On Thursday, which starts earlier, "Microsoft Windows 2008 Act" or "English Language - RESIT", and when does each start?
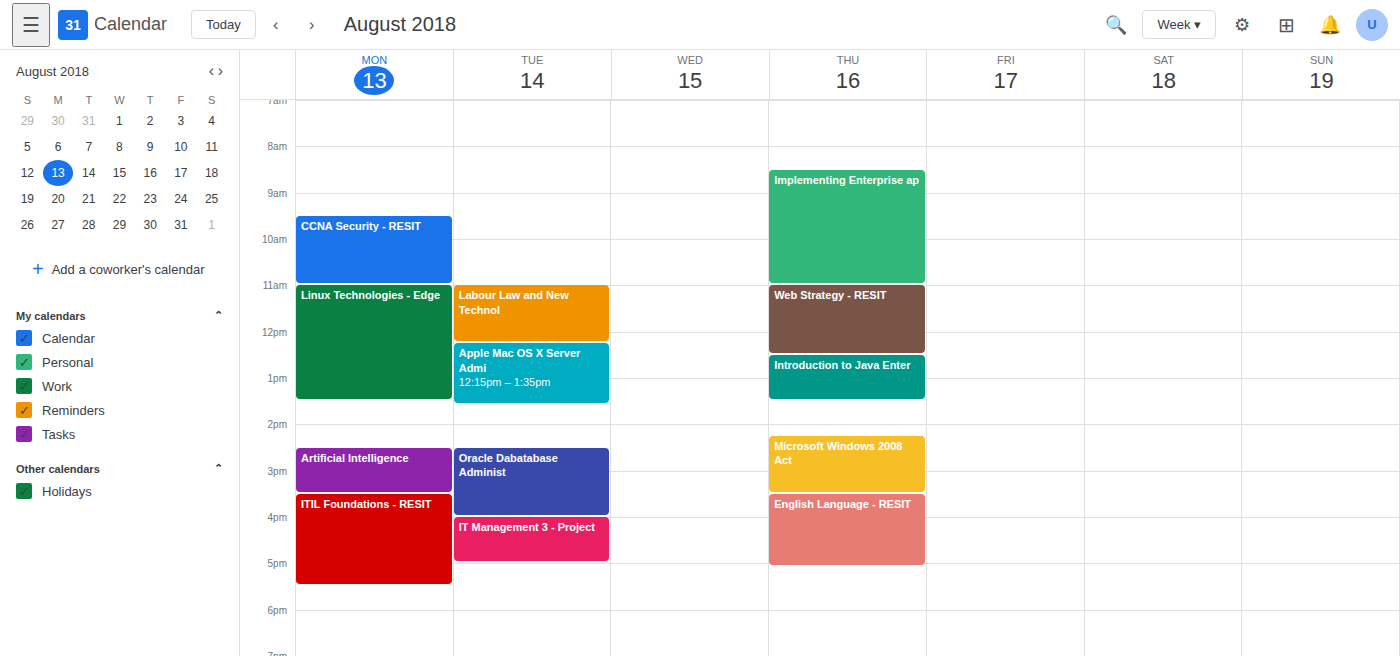
"Microsoft Windows 2008 Act" 2:15 PM; "English Language - RESIT" 3:30 PM.